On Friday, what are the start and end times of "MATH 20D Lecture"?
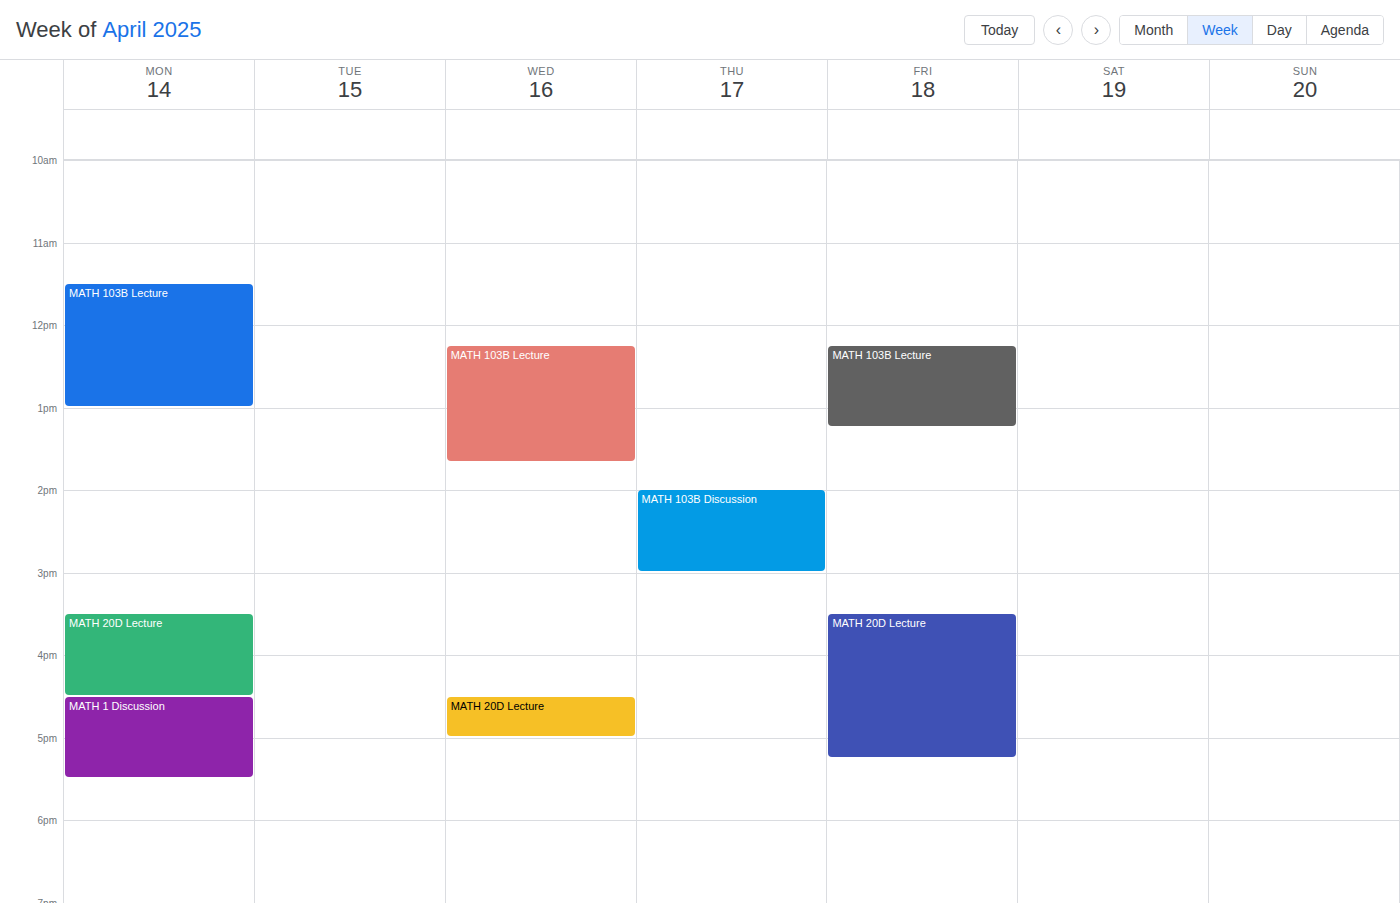
3:30 PM to 5:15 PM